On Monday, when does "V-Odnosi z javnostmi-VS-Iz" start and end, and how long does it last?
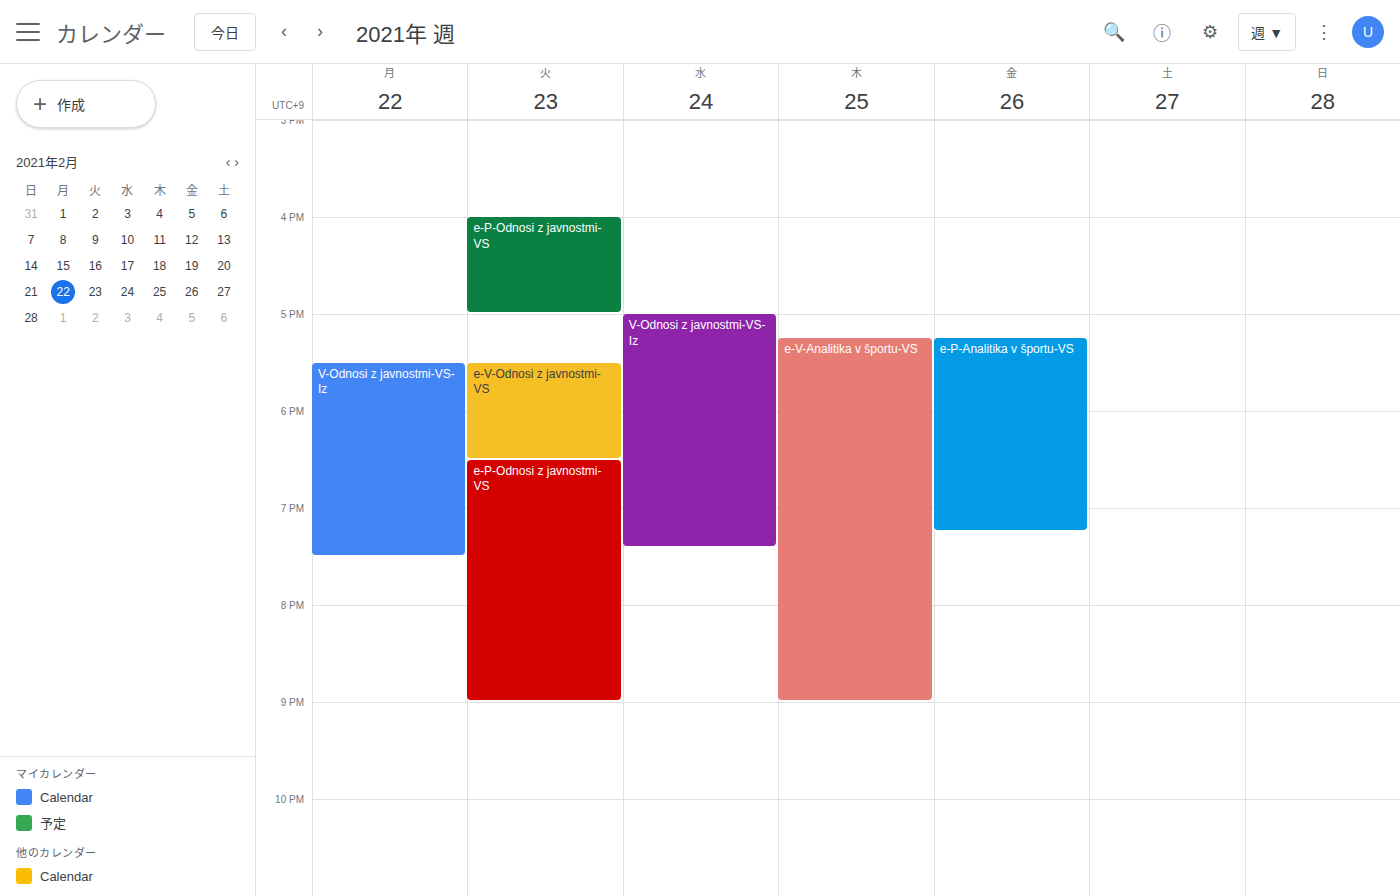
5:30 PM to 7:30 PM, 2 hours